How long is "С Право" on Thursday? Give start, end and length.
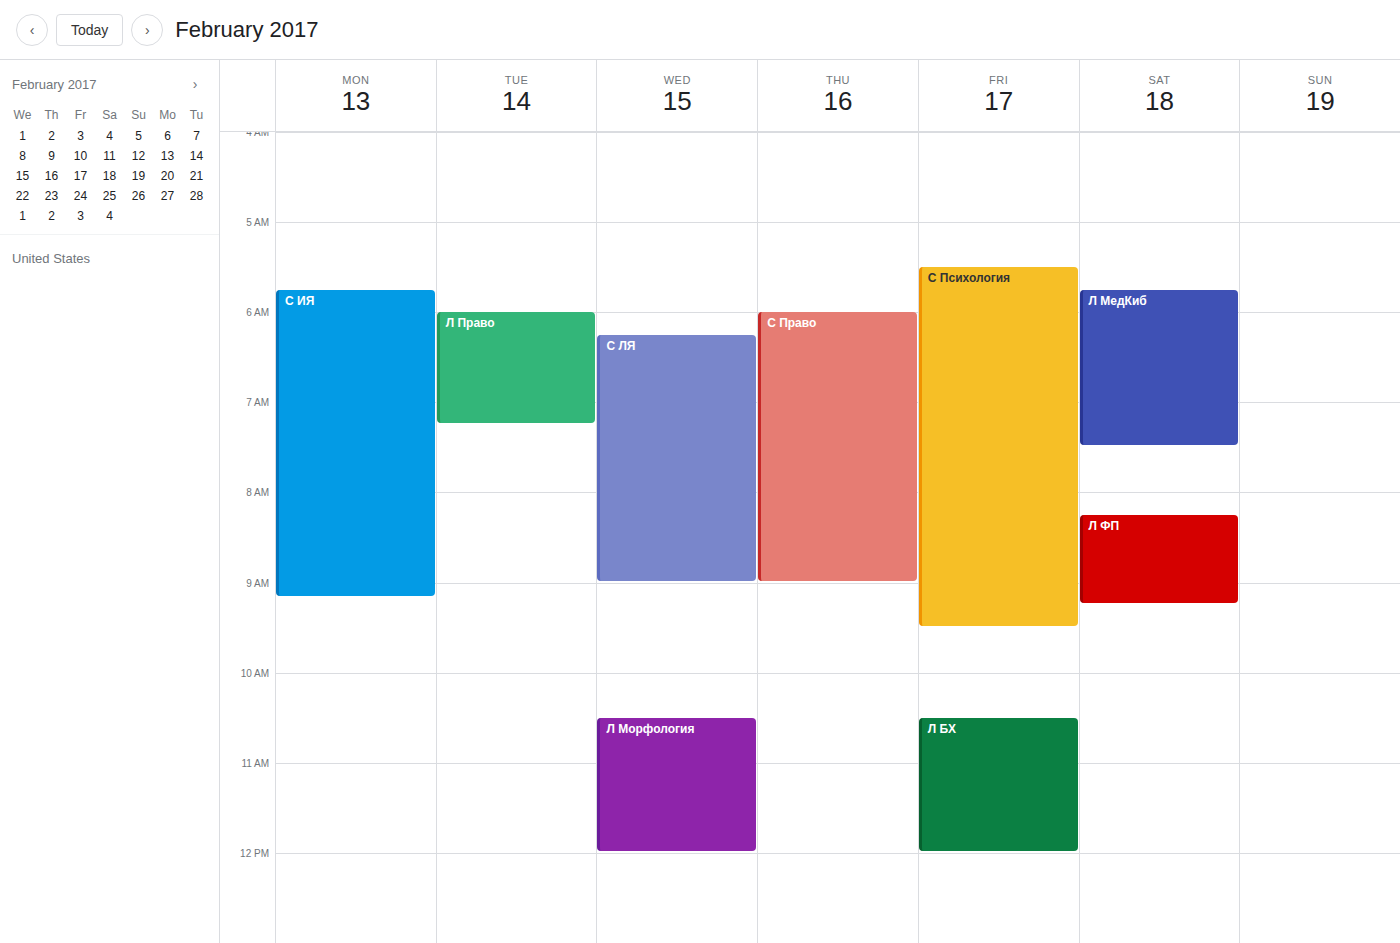
6:00 AM to 9:00 AM, 3 hours